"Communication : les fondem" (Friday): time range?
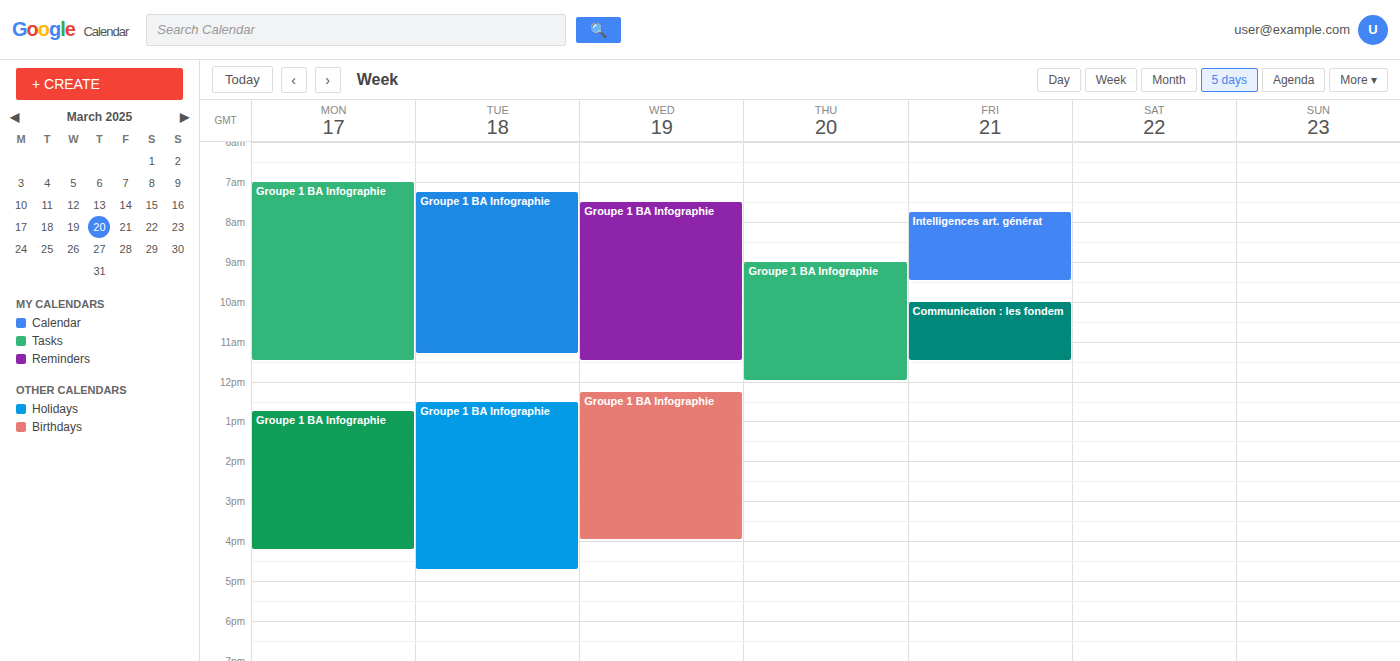
10:00 AM to 11:30 AM